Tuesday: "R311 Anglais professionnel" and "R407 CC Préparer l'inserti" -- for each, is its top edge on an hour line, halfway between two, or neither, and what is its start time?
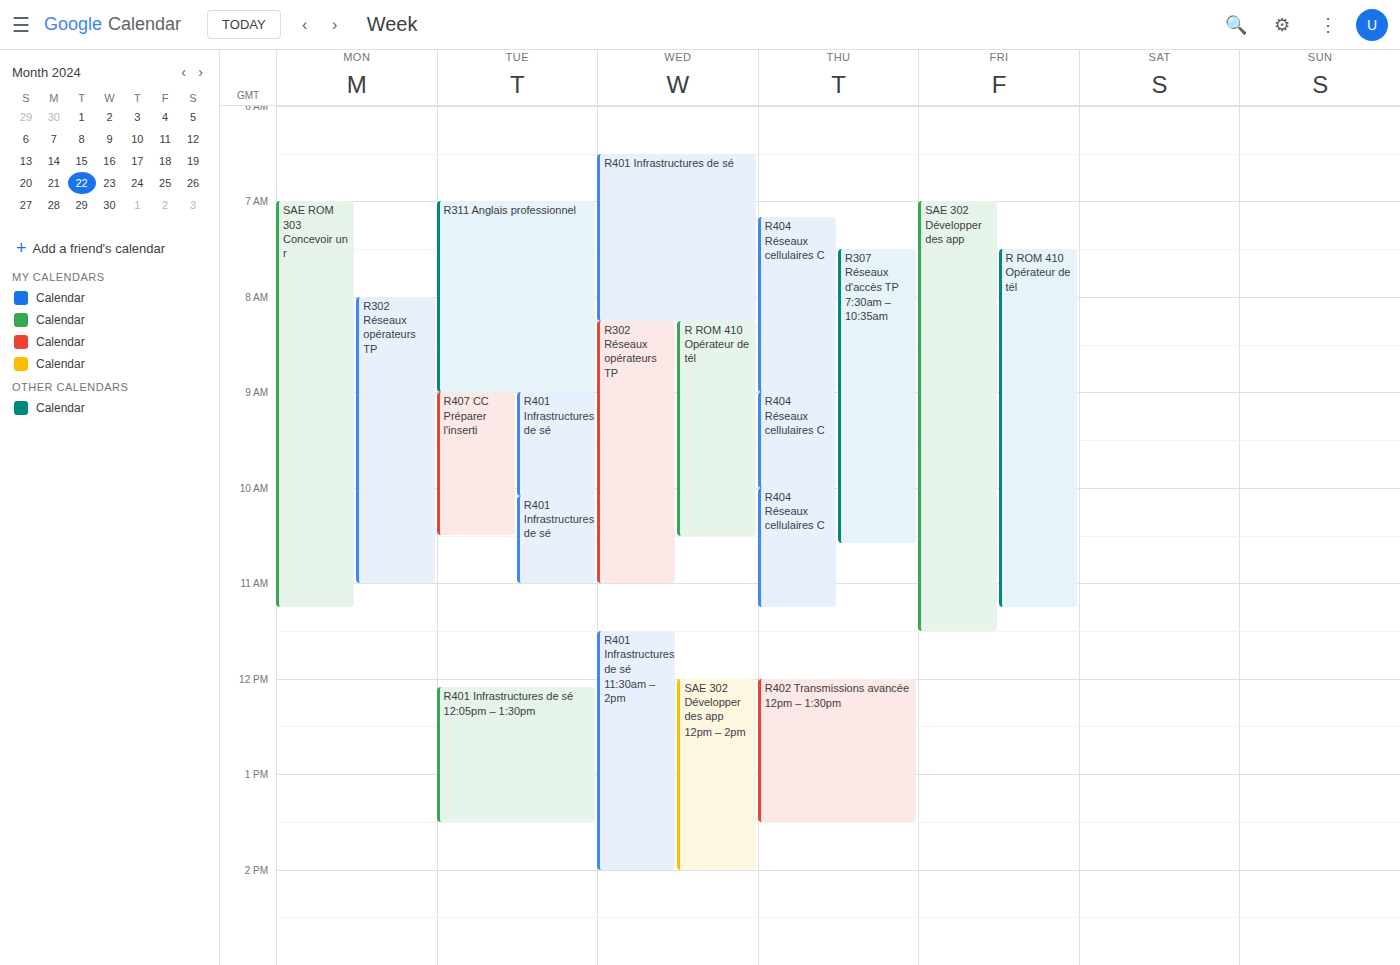
"R311 Anglais professionnel": 7:00 AM, exactly on the 7 AM line. "R407 CC Préparer l'inserti": 9:00 AM, exactly on the 9 AM line.